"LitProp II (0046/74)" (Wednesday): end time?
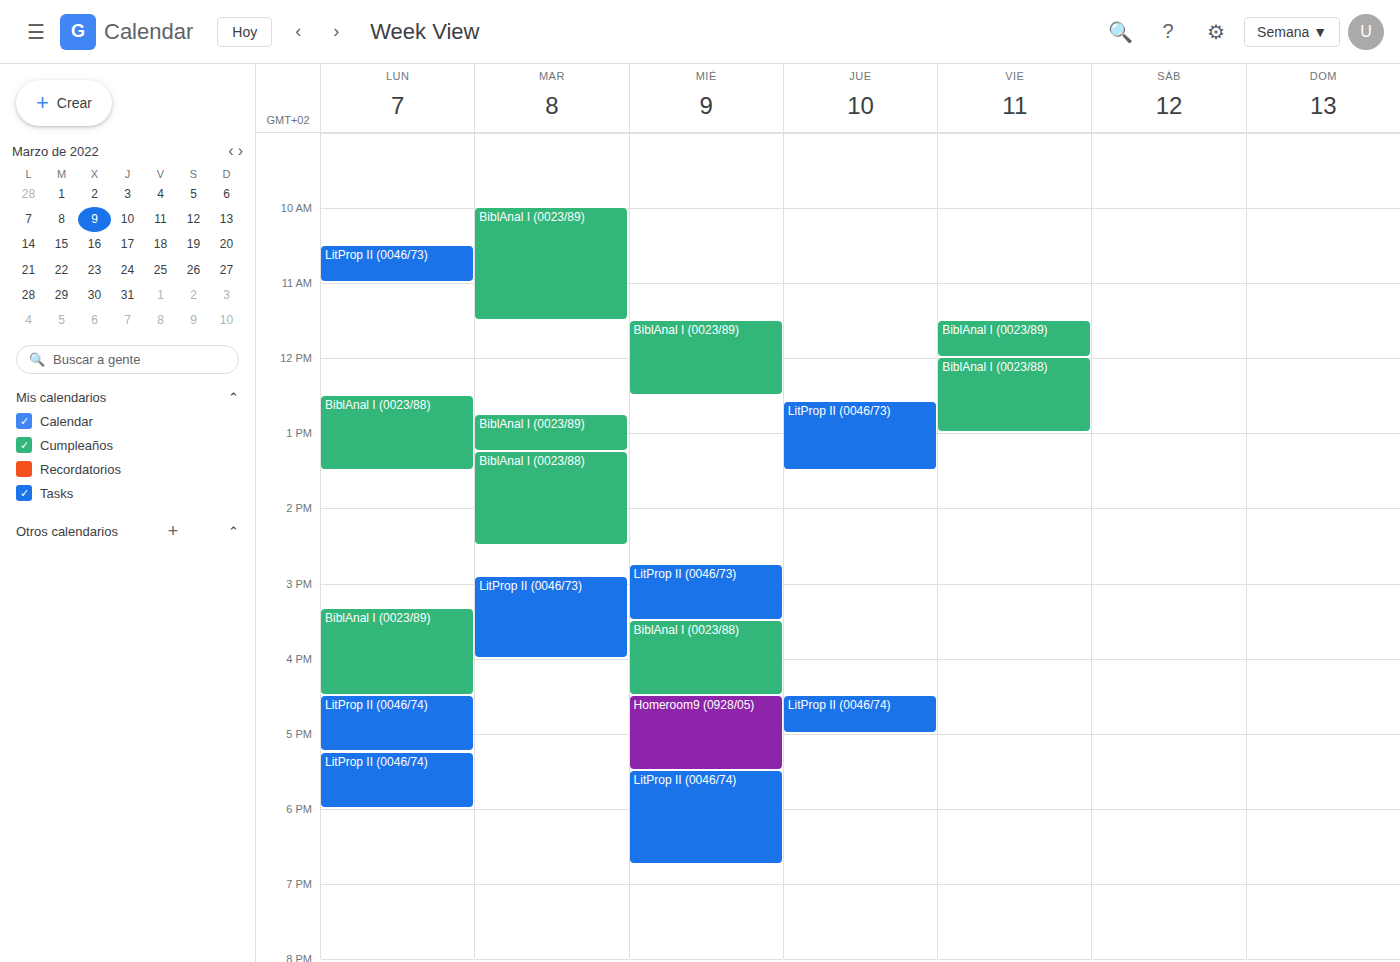
6:45 PM